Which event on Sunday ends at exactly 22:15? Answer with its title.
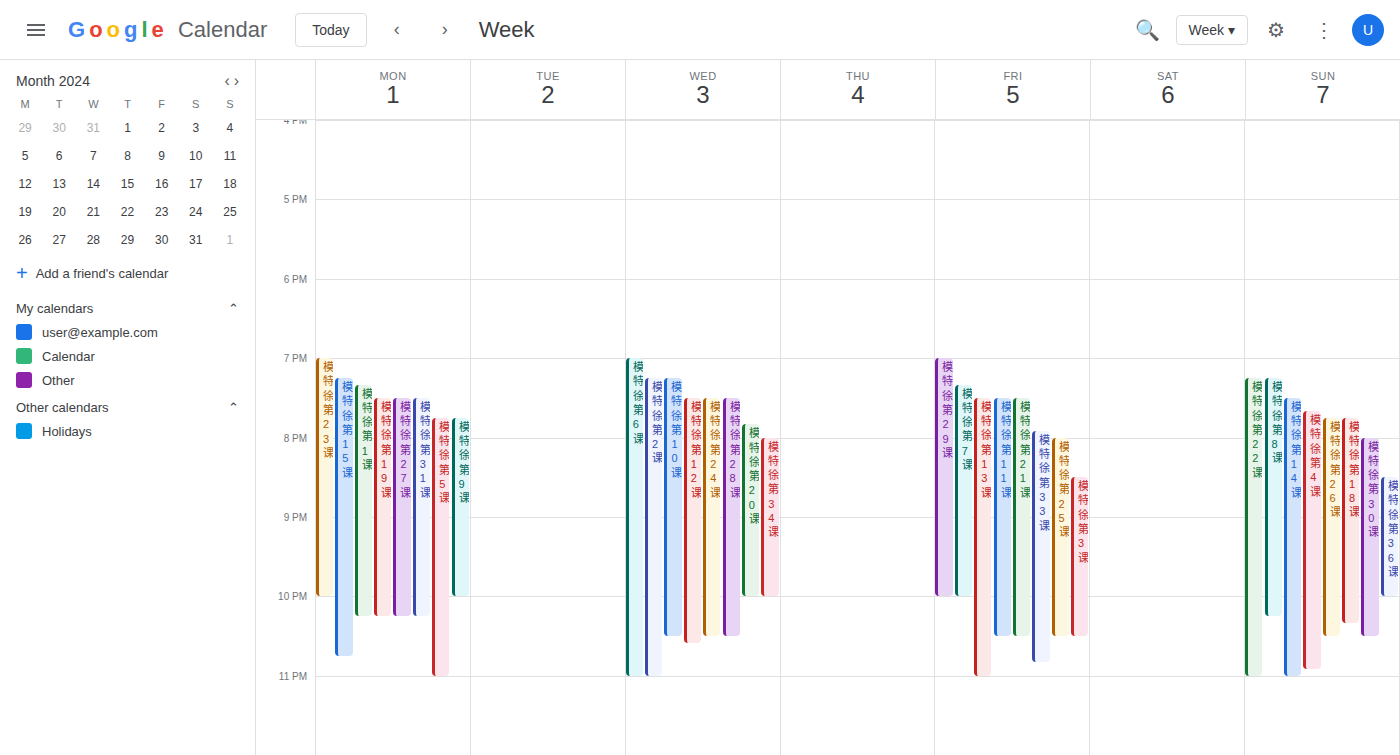
"模特徐 第8课"